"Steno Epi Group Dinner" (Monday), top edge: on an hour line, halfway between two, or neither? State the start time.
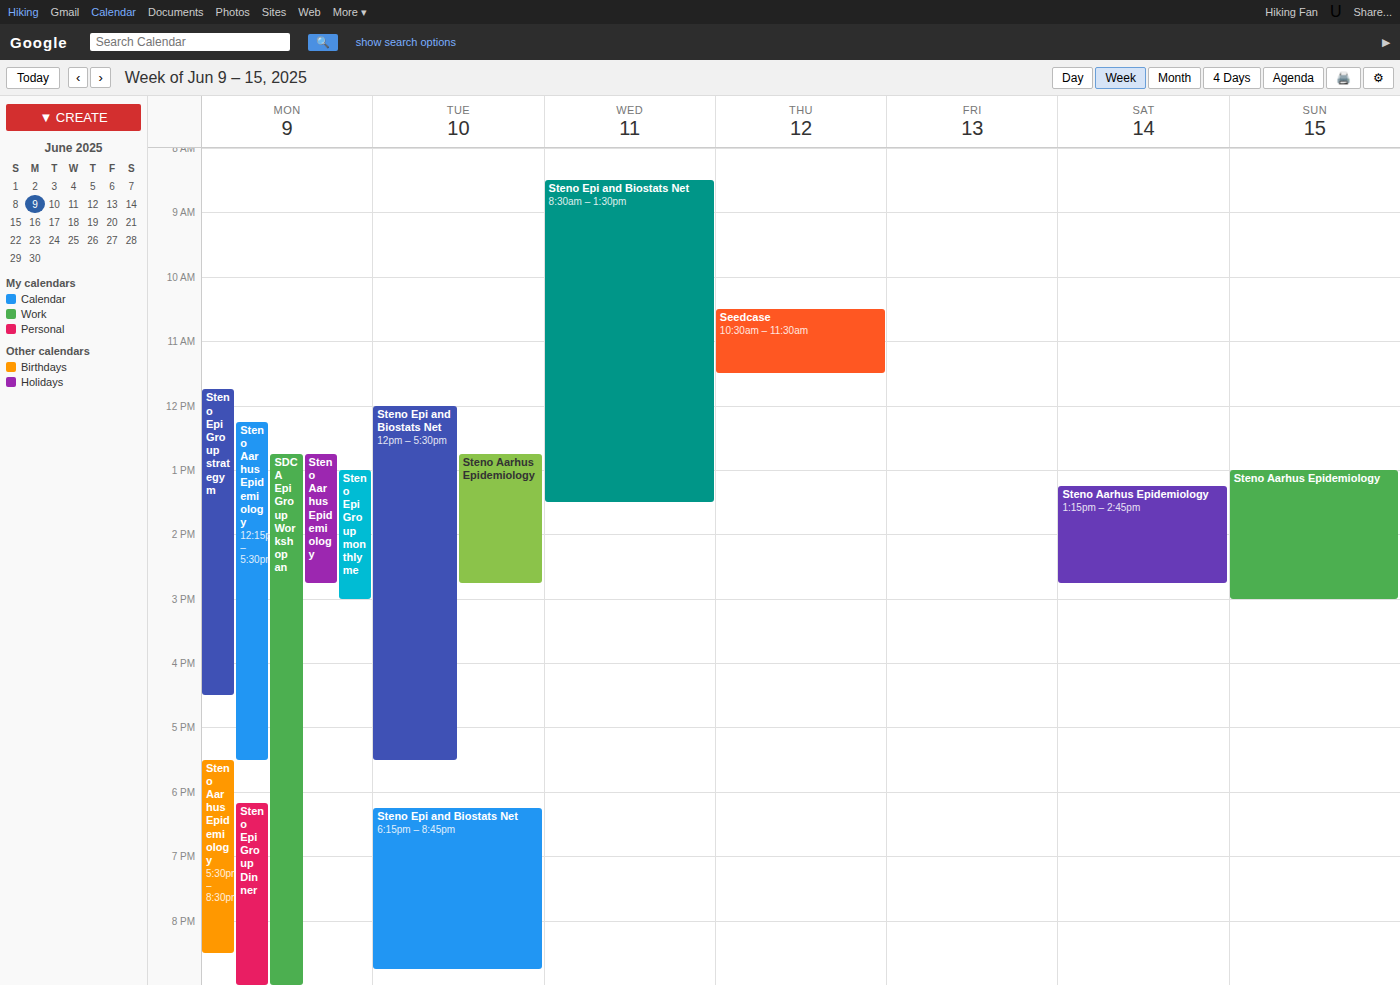
6:10 PM -- neither: 10 minutes below the 6 PM line and 50 minutes above the 7 PM line.